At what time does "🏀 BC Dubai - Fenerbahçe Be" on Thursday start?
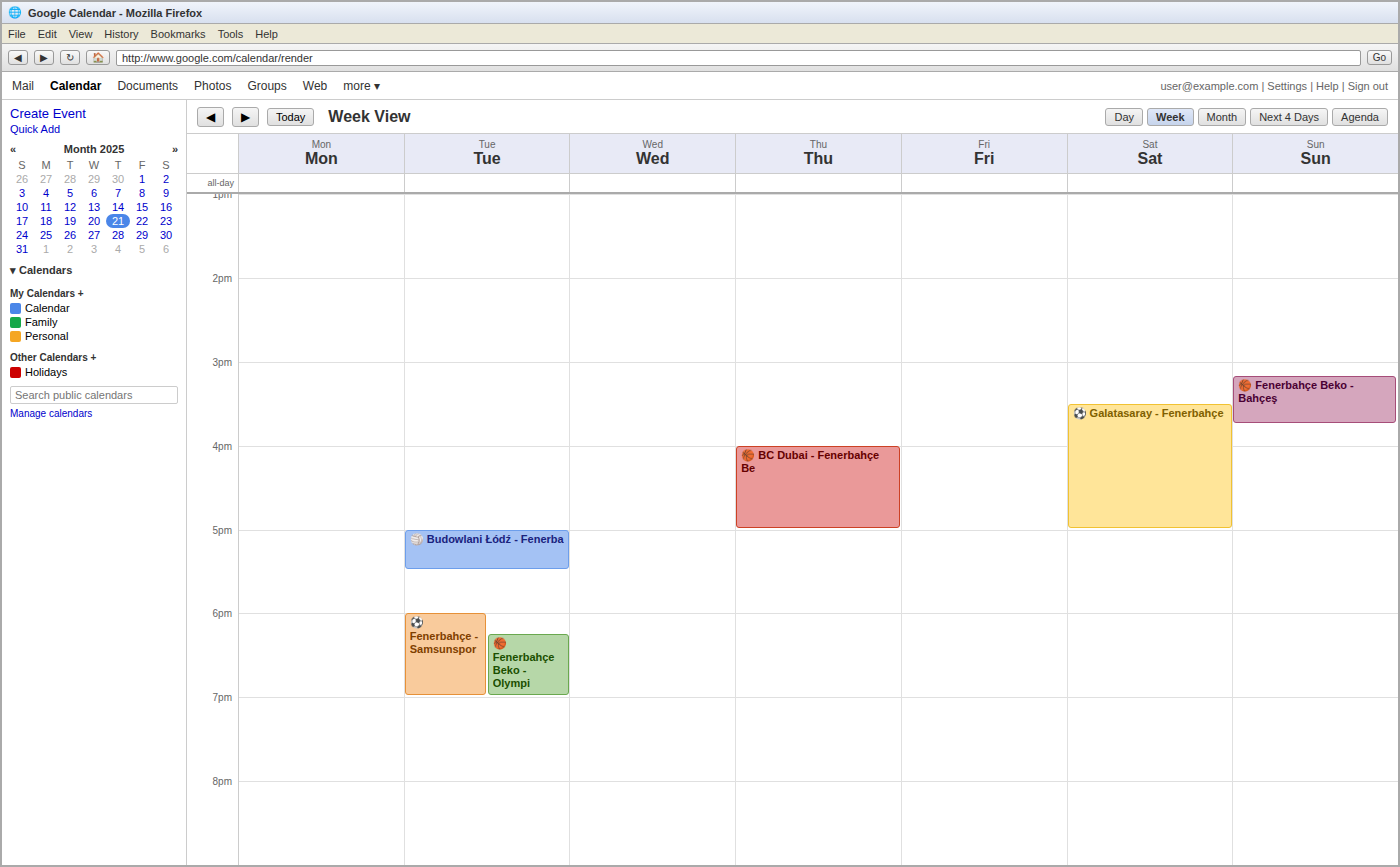
4:00 PM